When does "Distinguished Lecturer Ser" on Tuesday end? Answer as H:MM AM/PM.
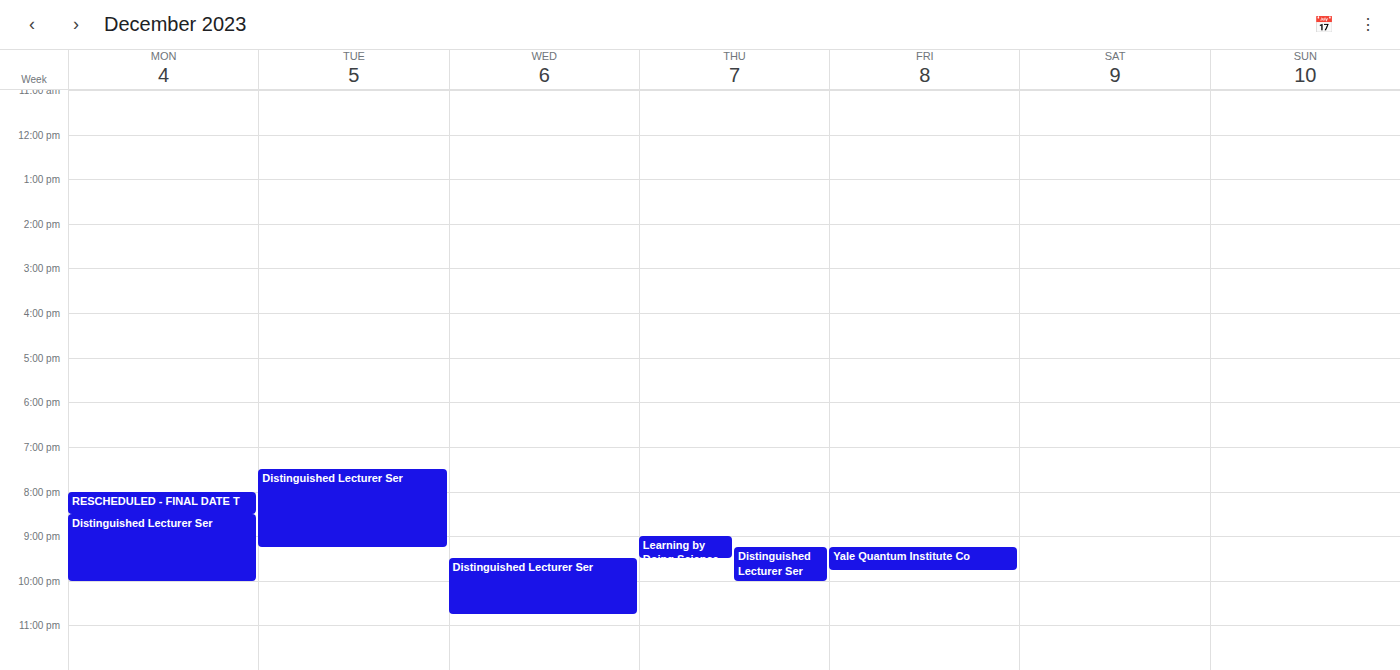
9:15 PM